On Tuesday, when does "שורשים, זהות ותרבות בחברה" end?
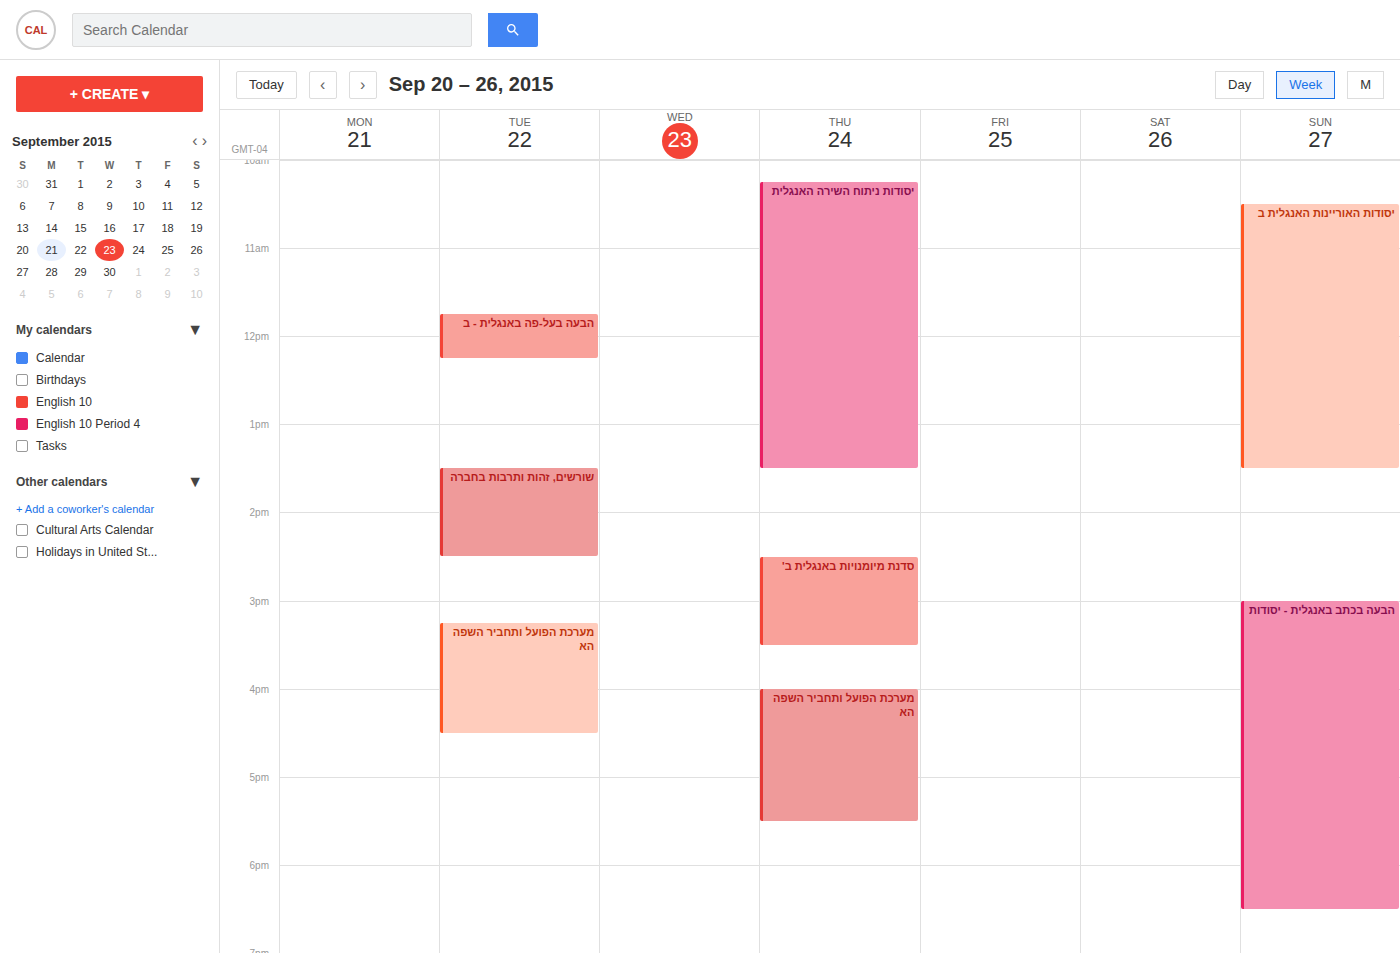
2:30 PM